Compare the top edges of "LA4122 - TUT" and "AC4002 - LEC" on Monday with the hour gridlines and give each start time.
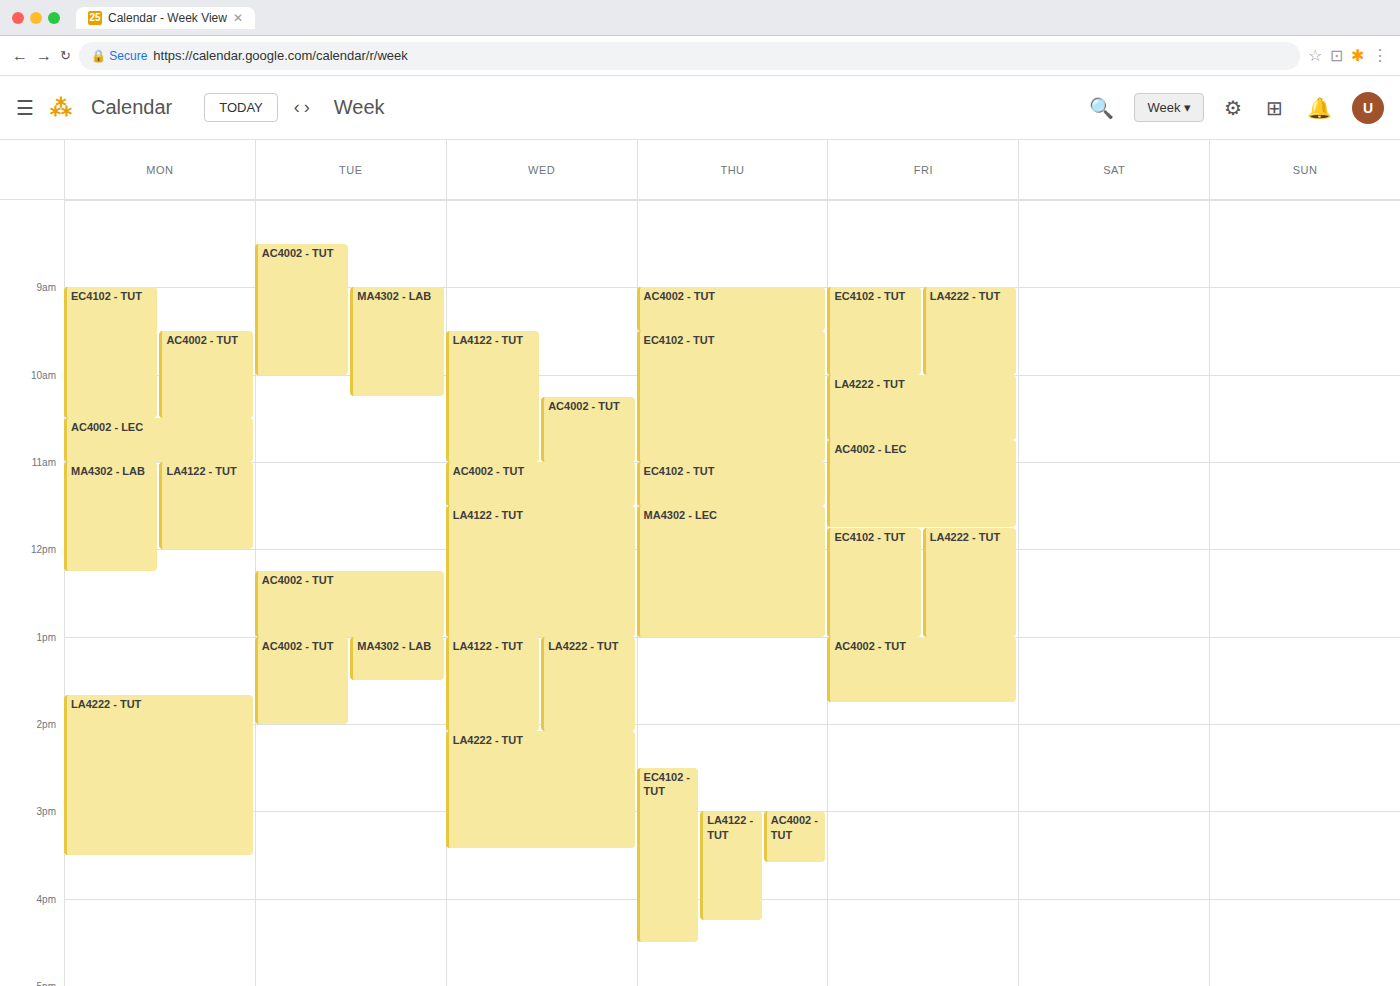
"LA4122 - TUT": 11:00 AM, exactly on the 11 AM line. "AC4002 - LEC": 10:30 AM, halfway between the 10 AM and 11 AM lines.